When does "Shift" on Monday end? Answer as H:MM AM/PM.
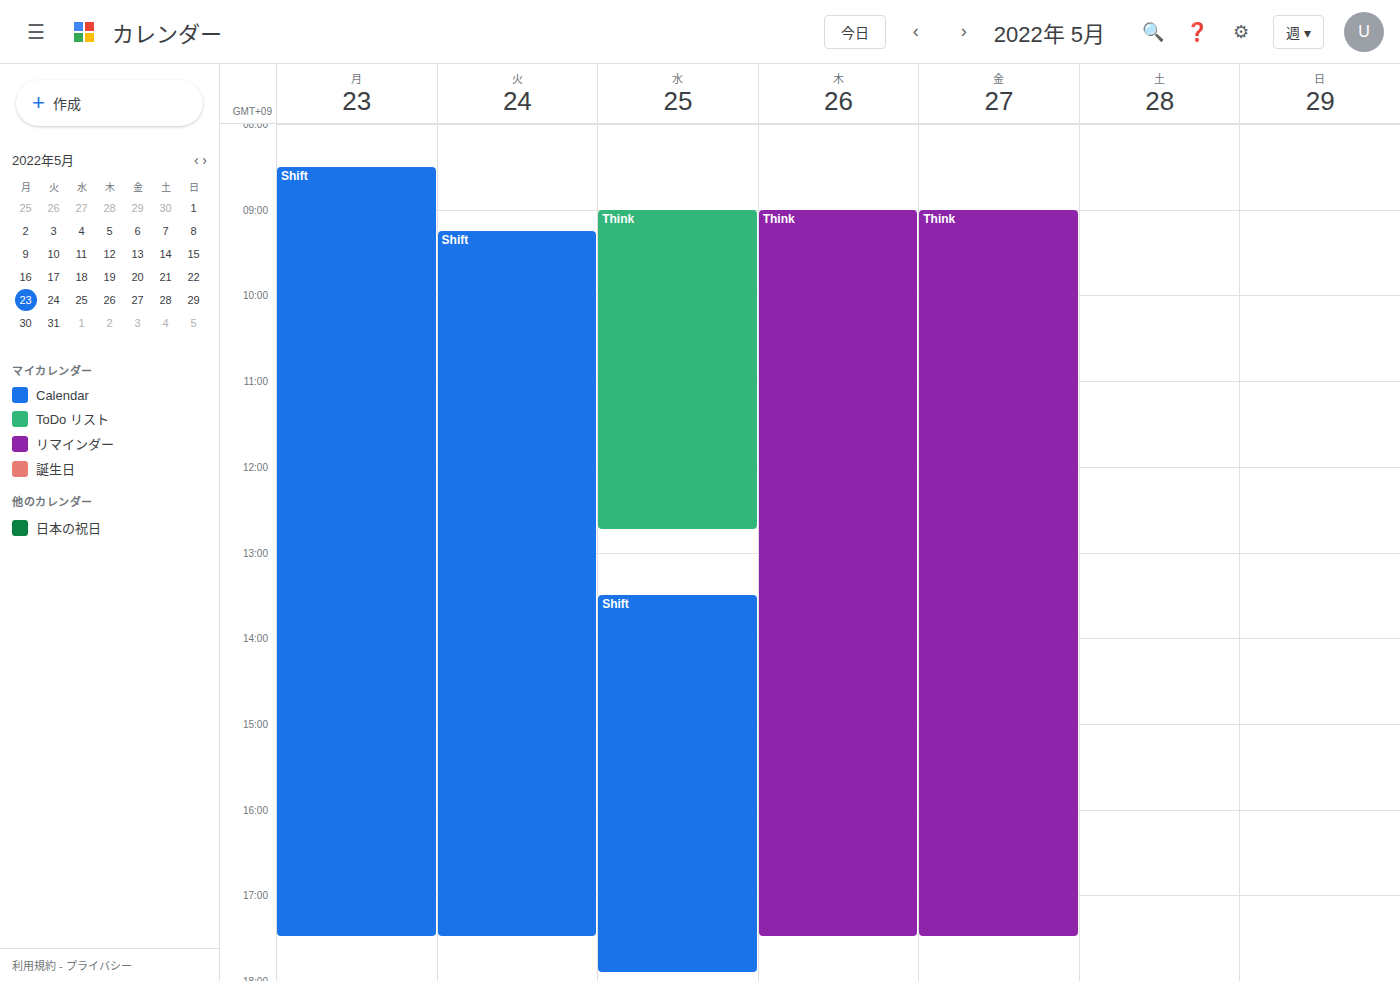
5:30 PM